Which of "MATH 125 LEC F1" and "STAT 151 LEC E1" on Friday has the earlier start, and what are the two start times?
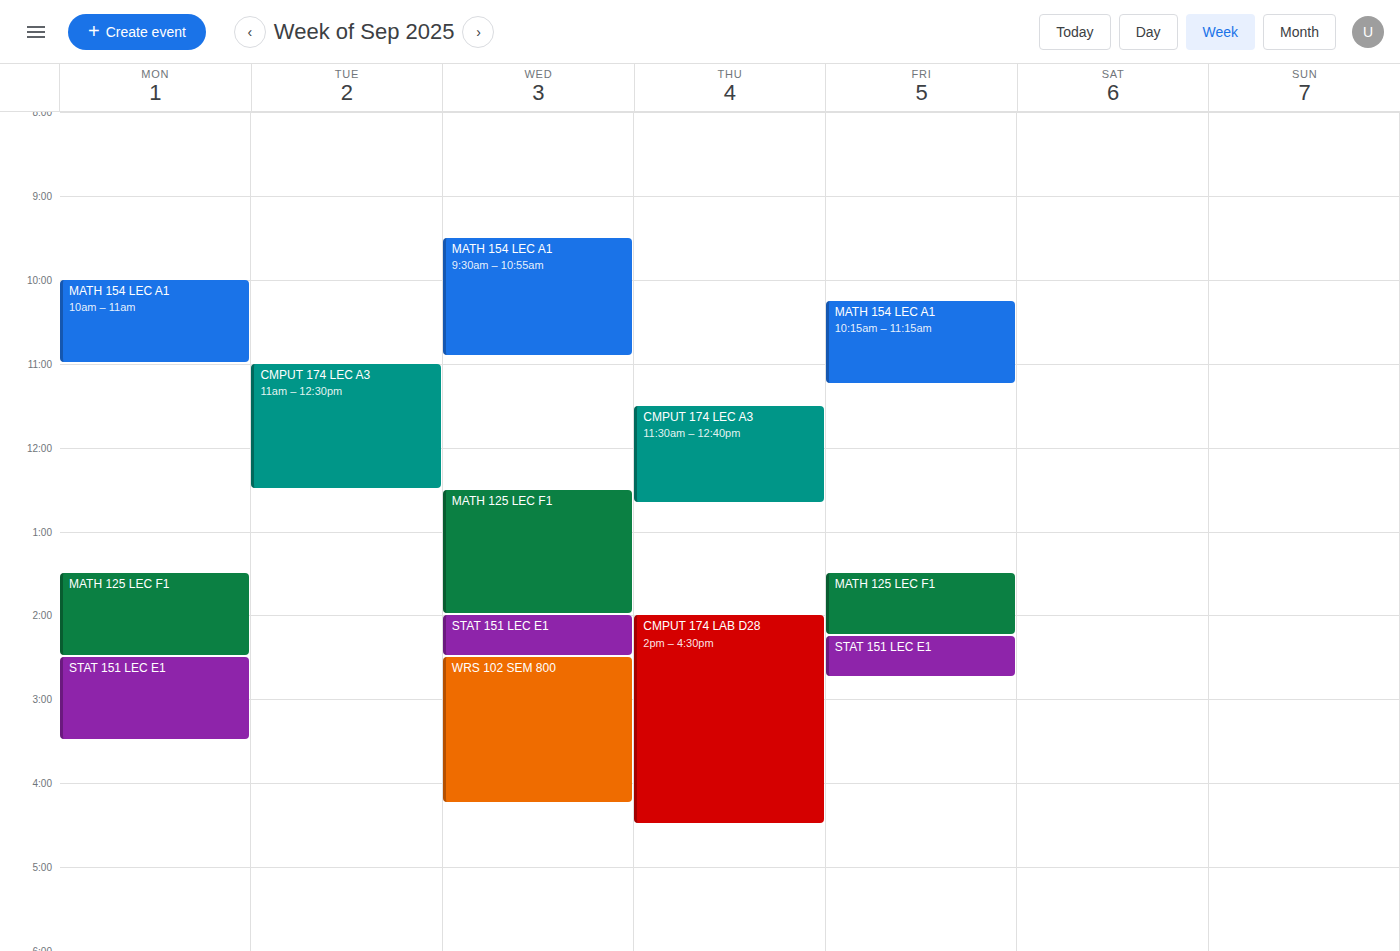
"MATH 125 LEC F1" 13:30; "STAT 151 LEC E1" 14:15.